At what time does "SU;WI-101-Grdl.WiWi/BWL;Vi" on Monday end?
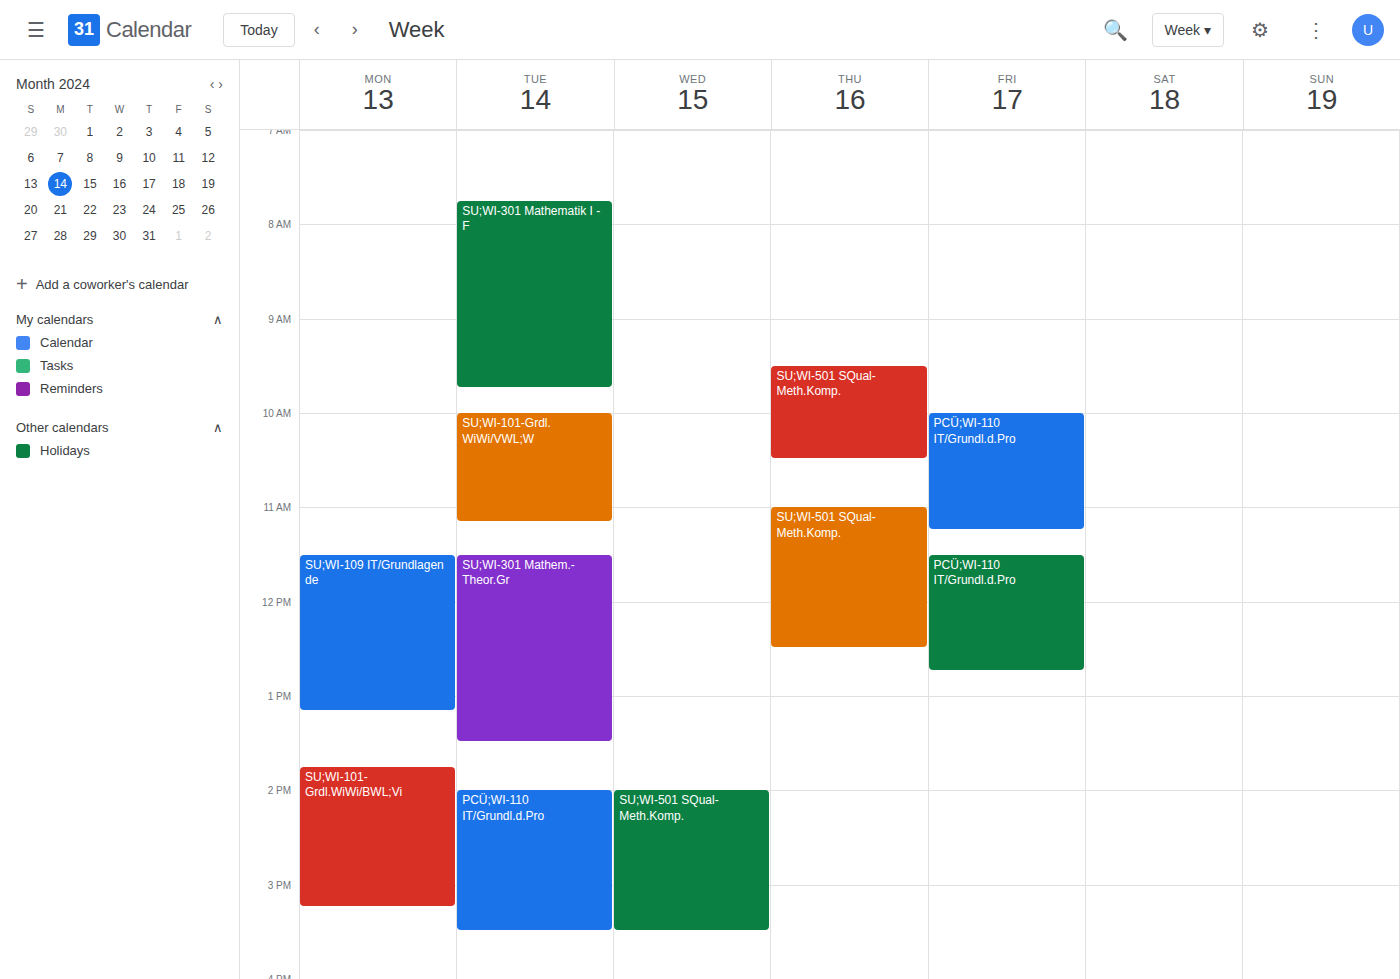
3:15 PM